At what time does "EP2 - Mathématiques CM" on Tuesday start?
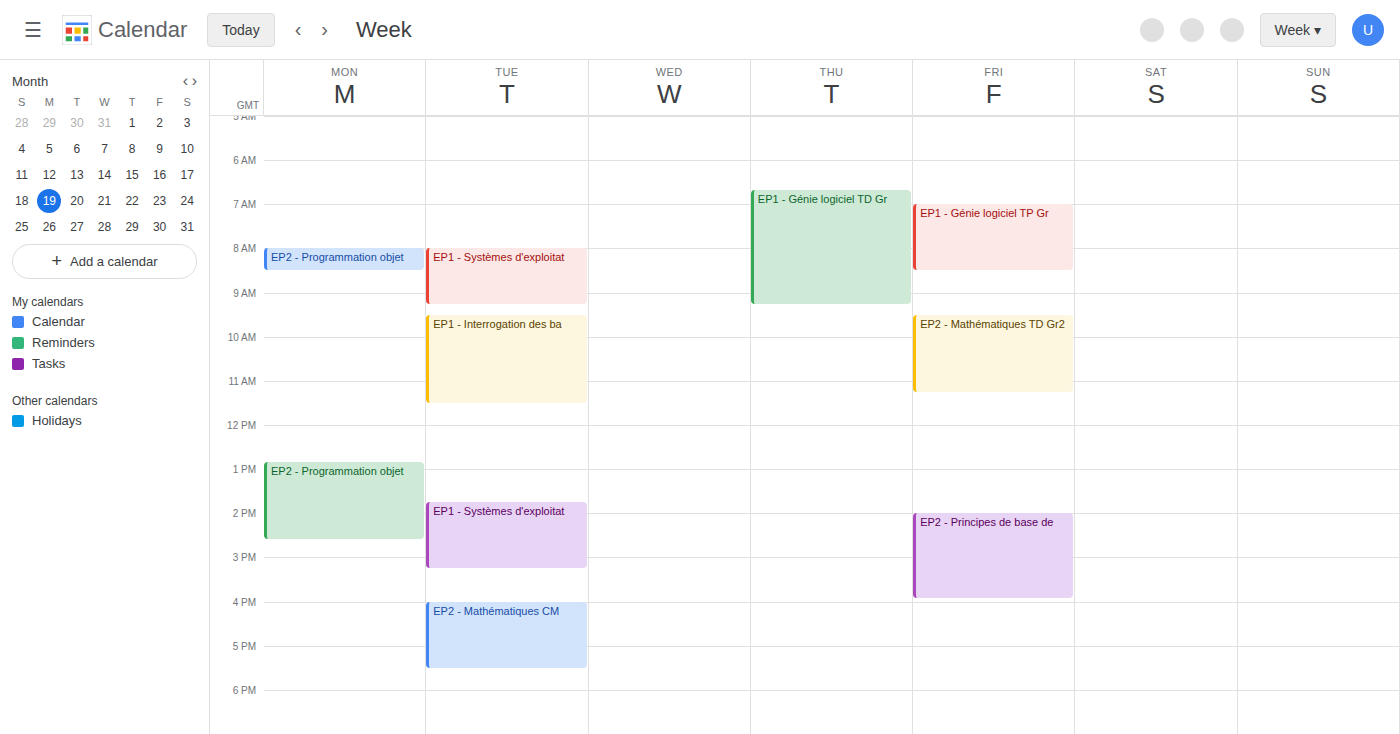
4:00 PM